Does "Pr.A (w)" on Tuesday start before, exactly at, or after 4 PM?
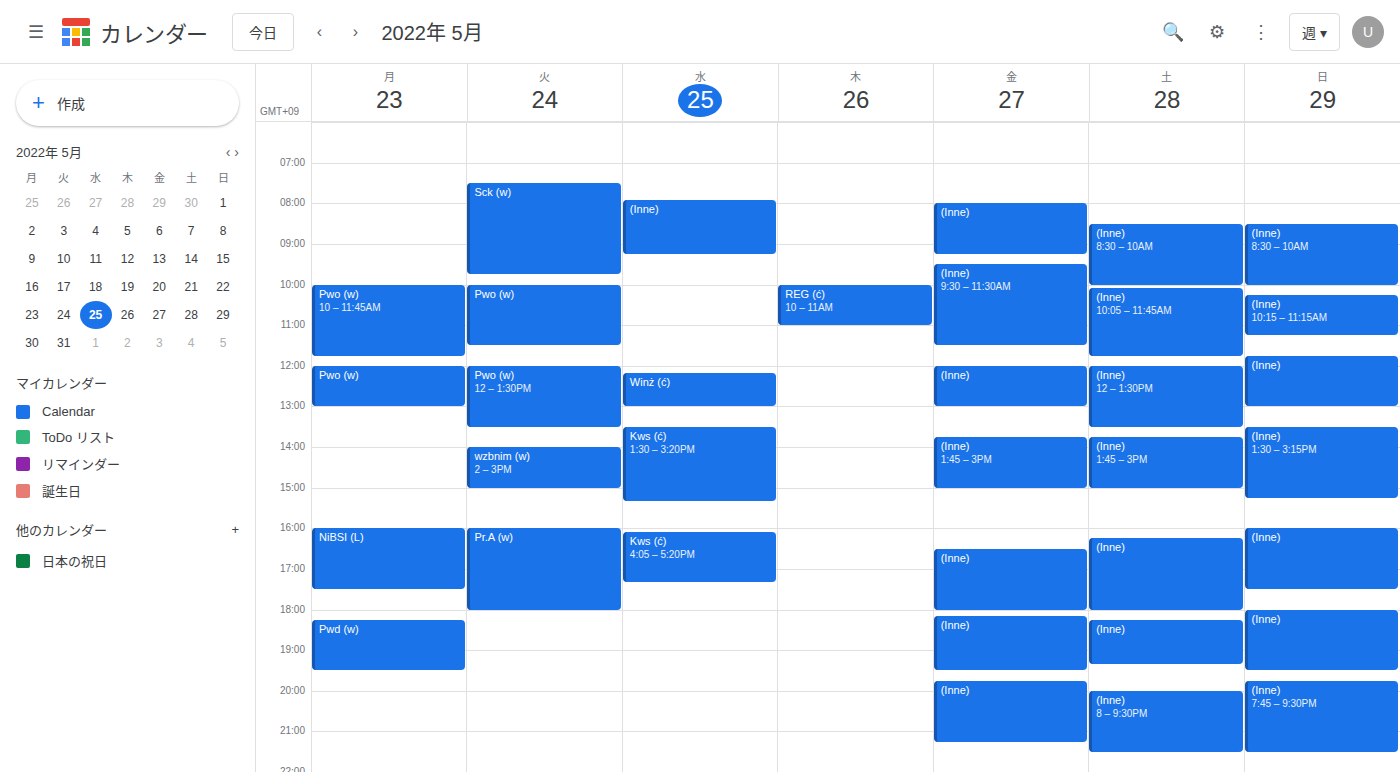
4:00 PM -- exactly at 4 PM, on the 4 PM line.